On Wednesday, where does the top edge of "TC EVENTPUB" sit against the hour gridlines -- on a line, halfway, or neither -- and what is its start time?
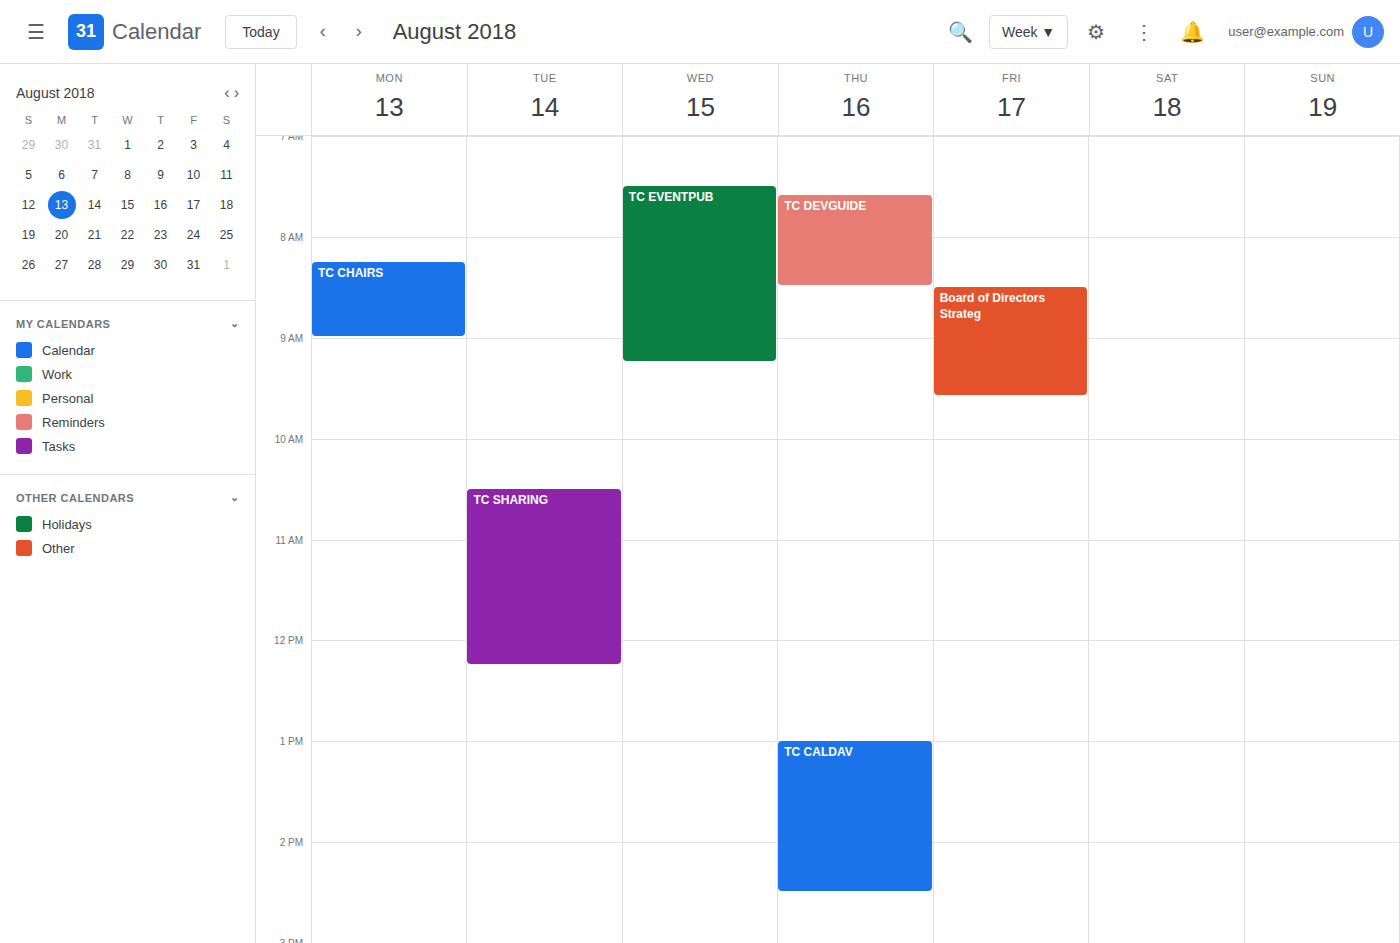
7:30 AM -- halfway between the 7 AM and 8 AM lines.